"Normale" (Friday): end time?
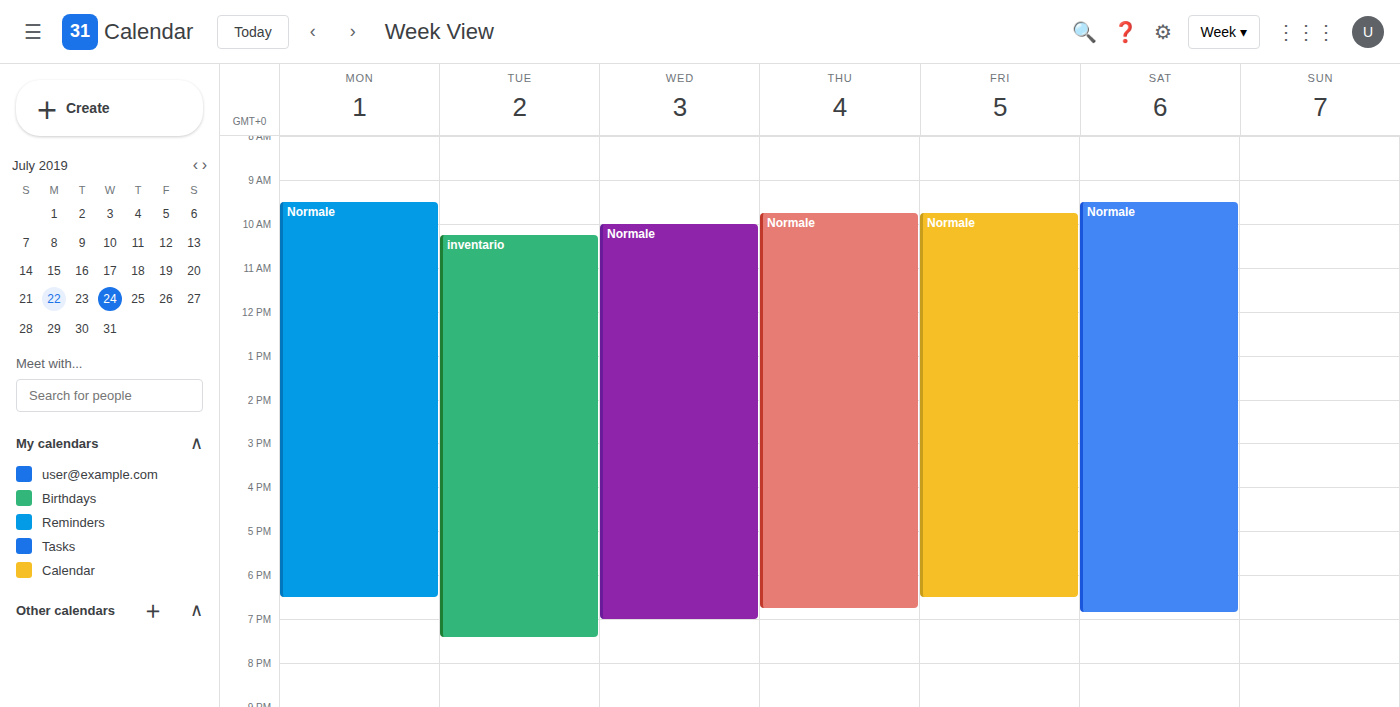
6:30 PM